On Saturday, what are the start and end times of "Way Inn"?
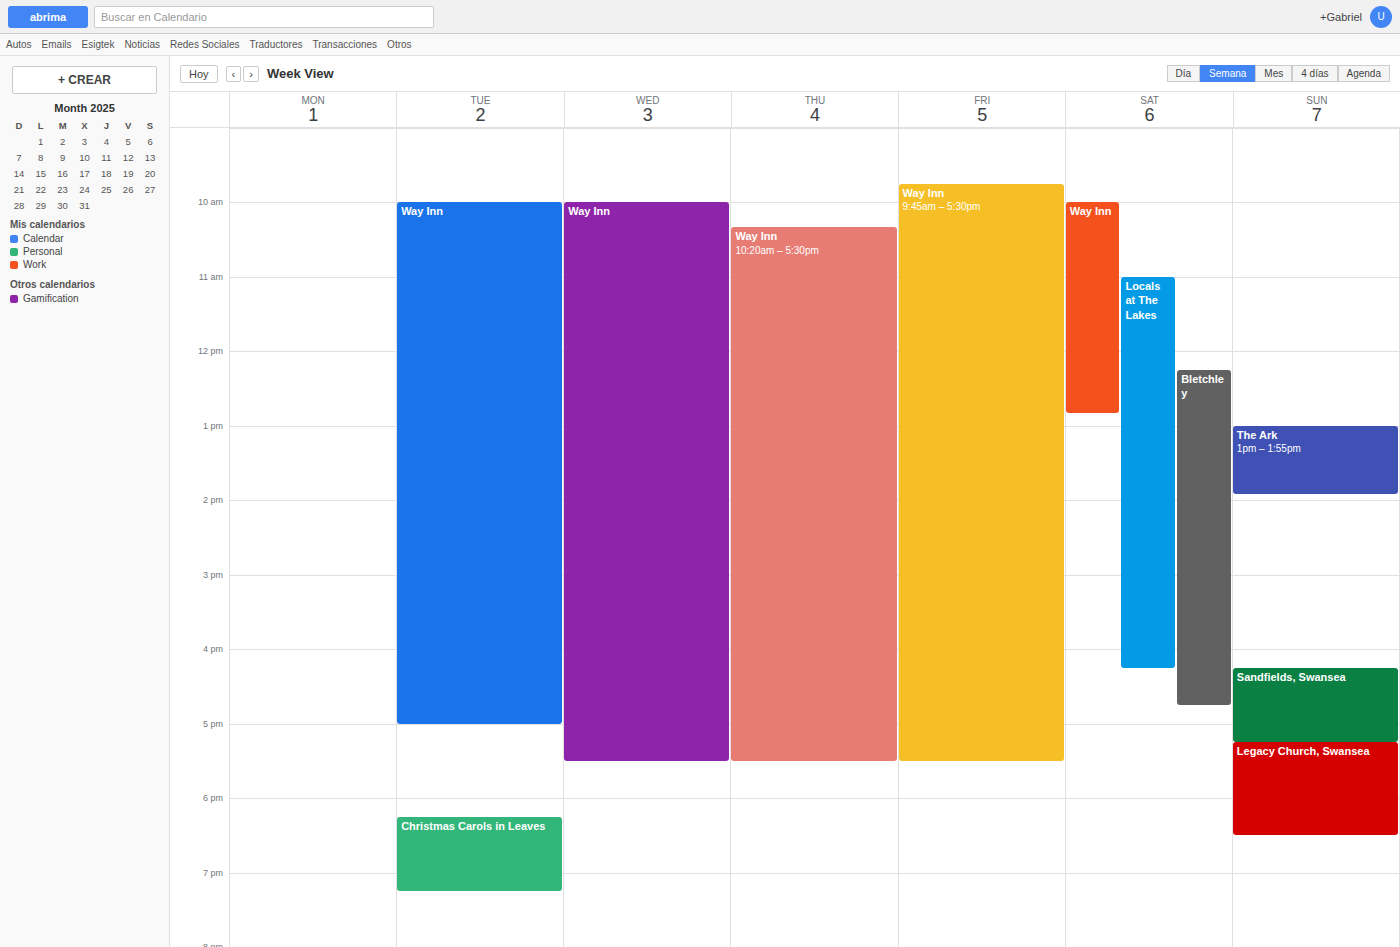
10:00 AM to 12:50 PM